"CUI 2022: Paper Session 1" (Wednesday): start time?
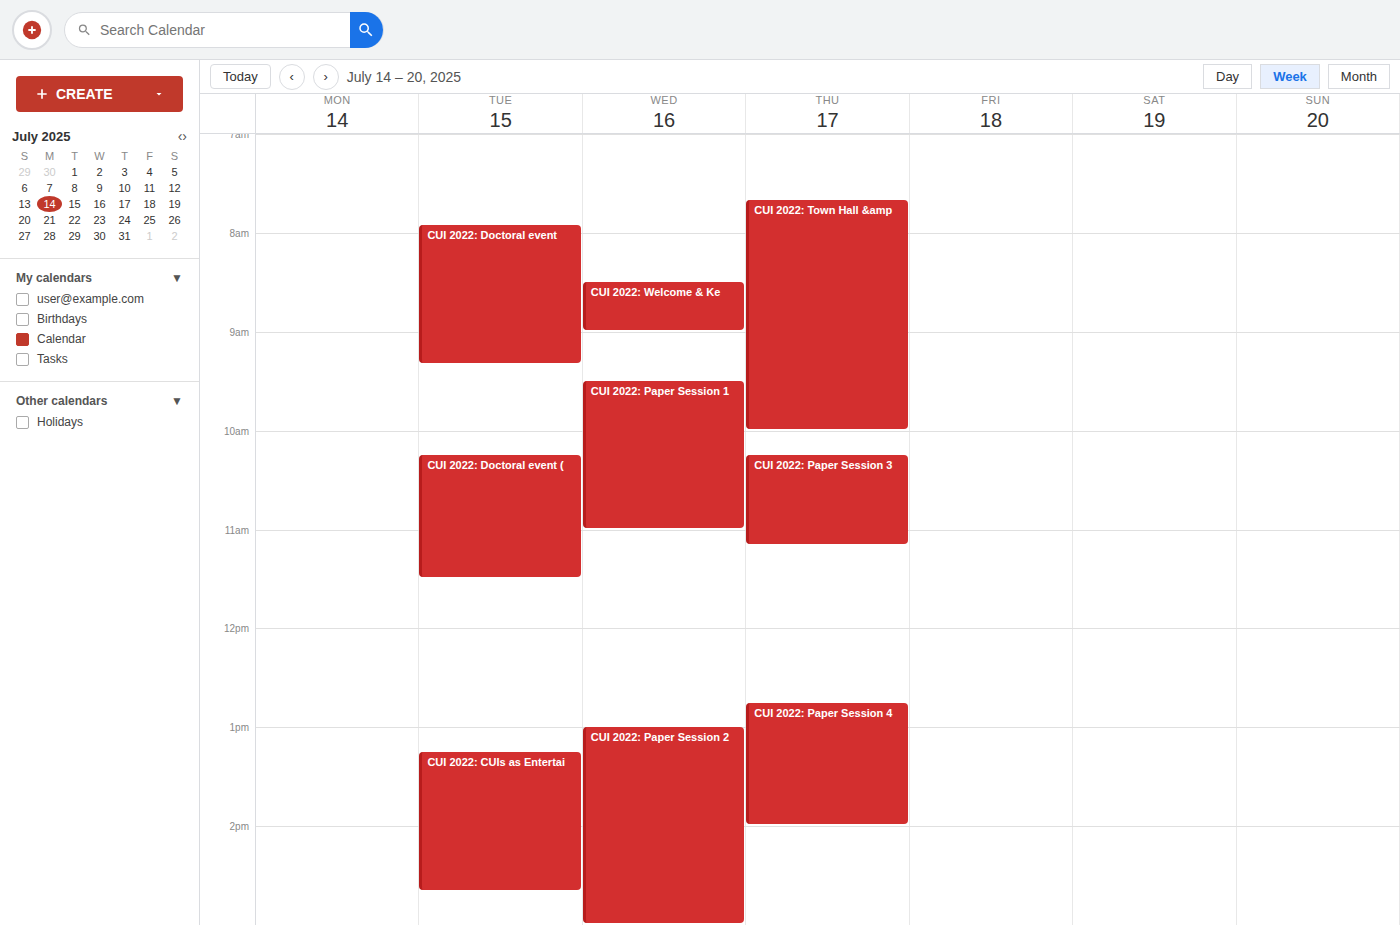
9:30 AM